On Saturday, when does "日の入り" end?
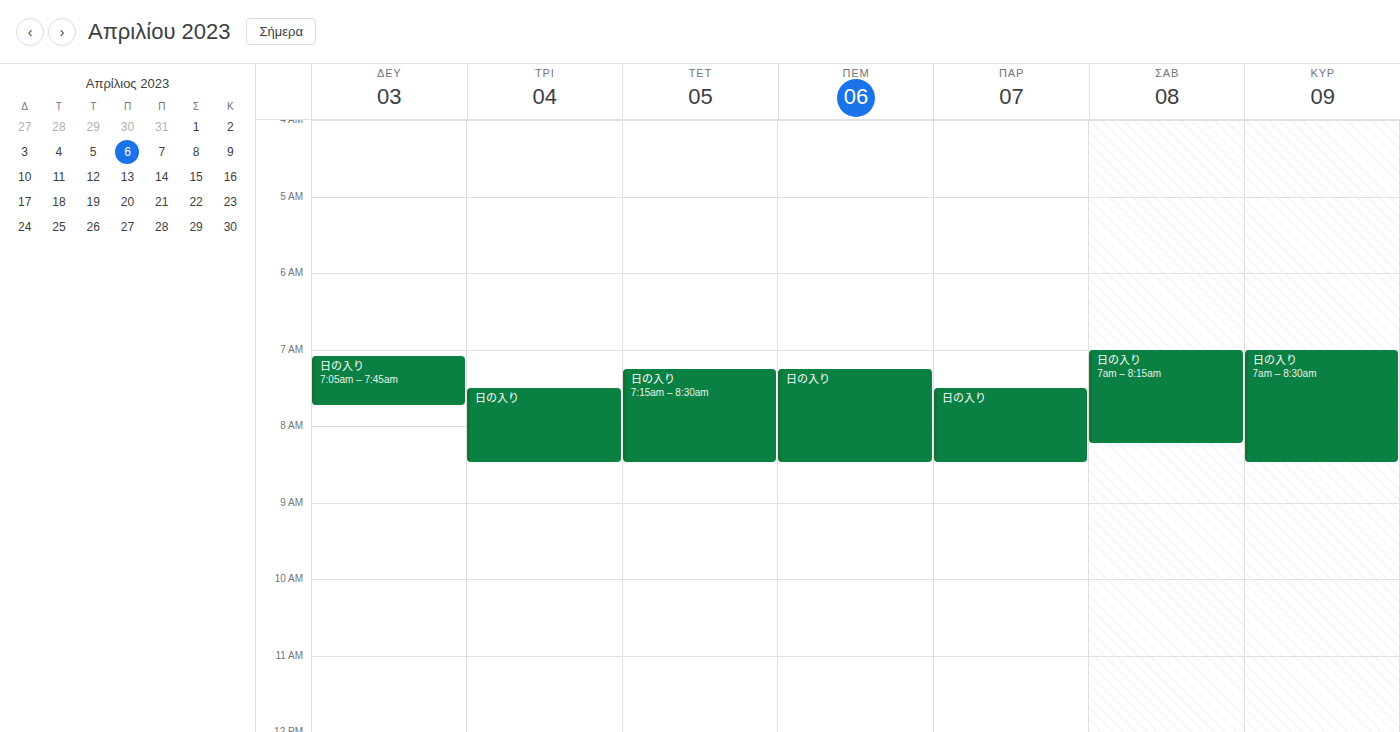
8:15 AM